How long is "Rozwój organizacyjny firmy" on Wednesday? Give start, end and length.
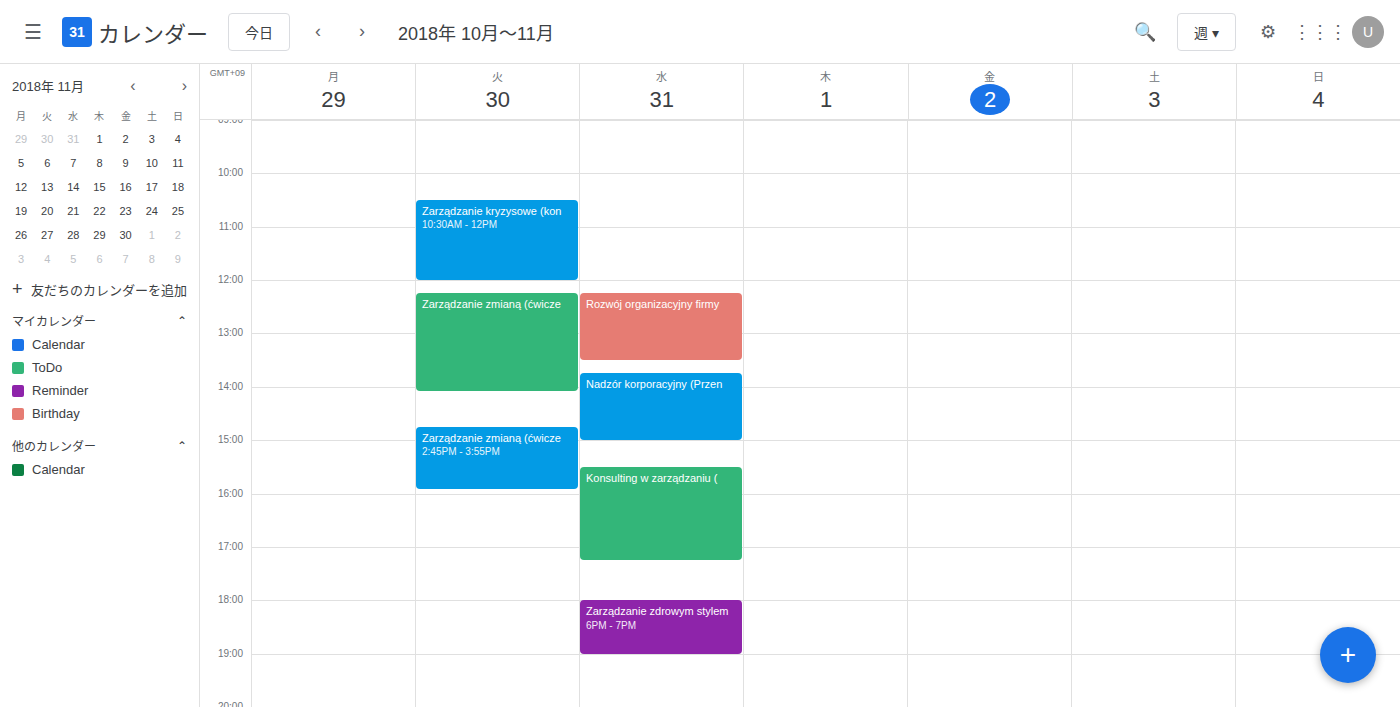
12:15 to 13:30, 1 hour 15 minutes